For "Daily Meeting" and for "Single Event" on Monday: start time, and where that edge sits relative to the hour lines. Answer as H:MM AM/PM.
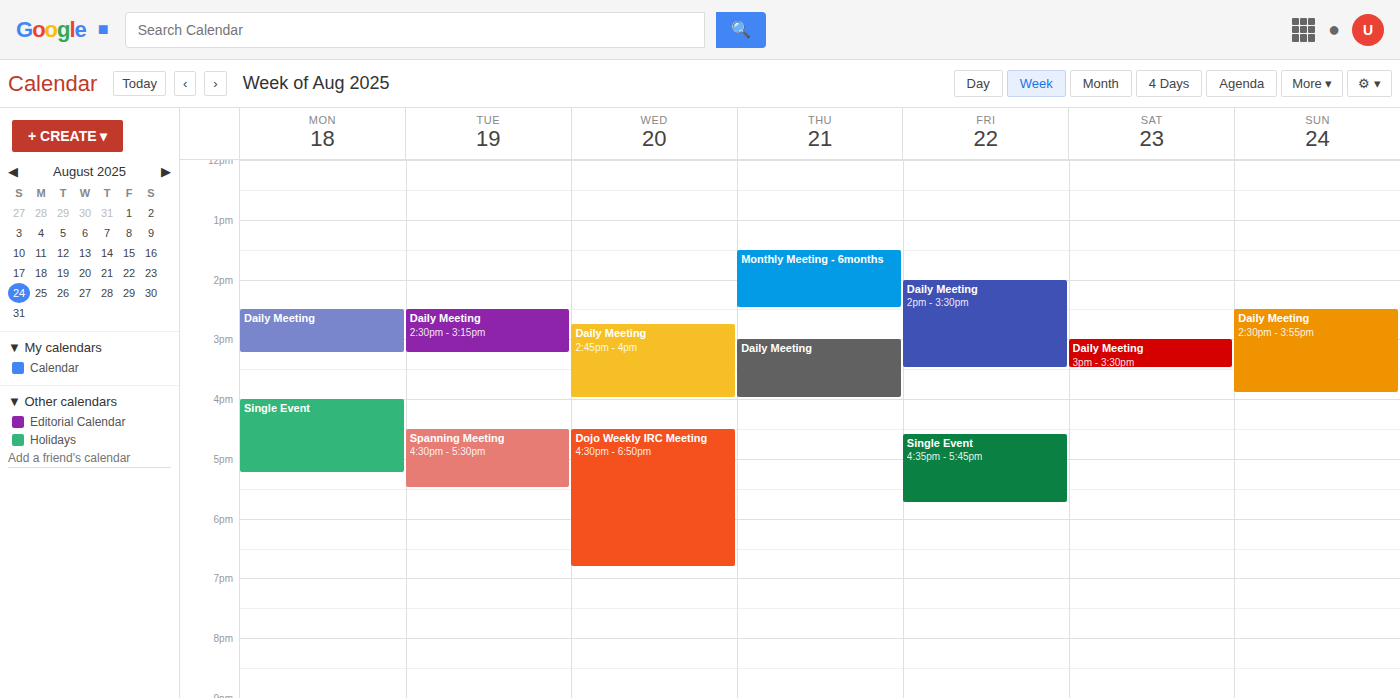
"Daily Meeting": 2:30 PM, halfway between the 2 PM and 3 PM lines. "Single Event": 4:00 PM, exactly on the 4 PM line.